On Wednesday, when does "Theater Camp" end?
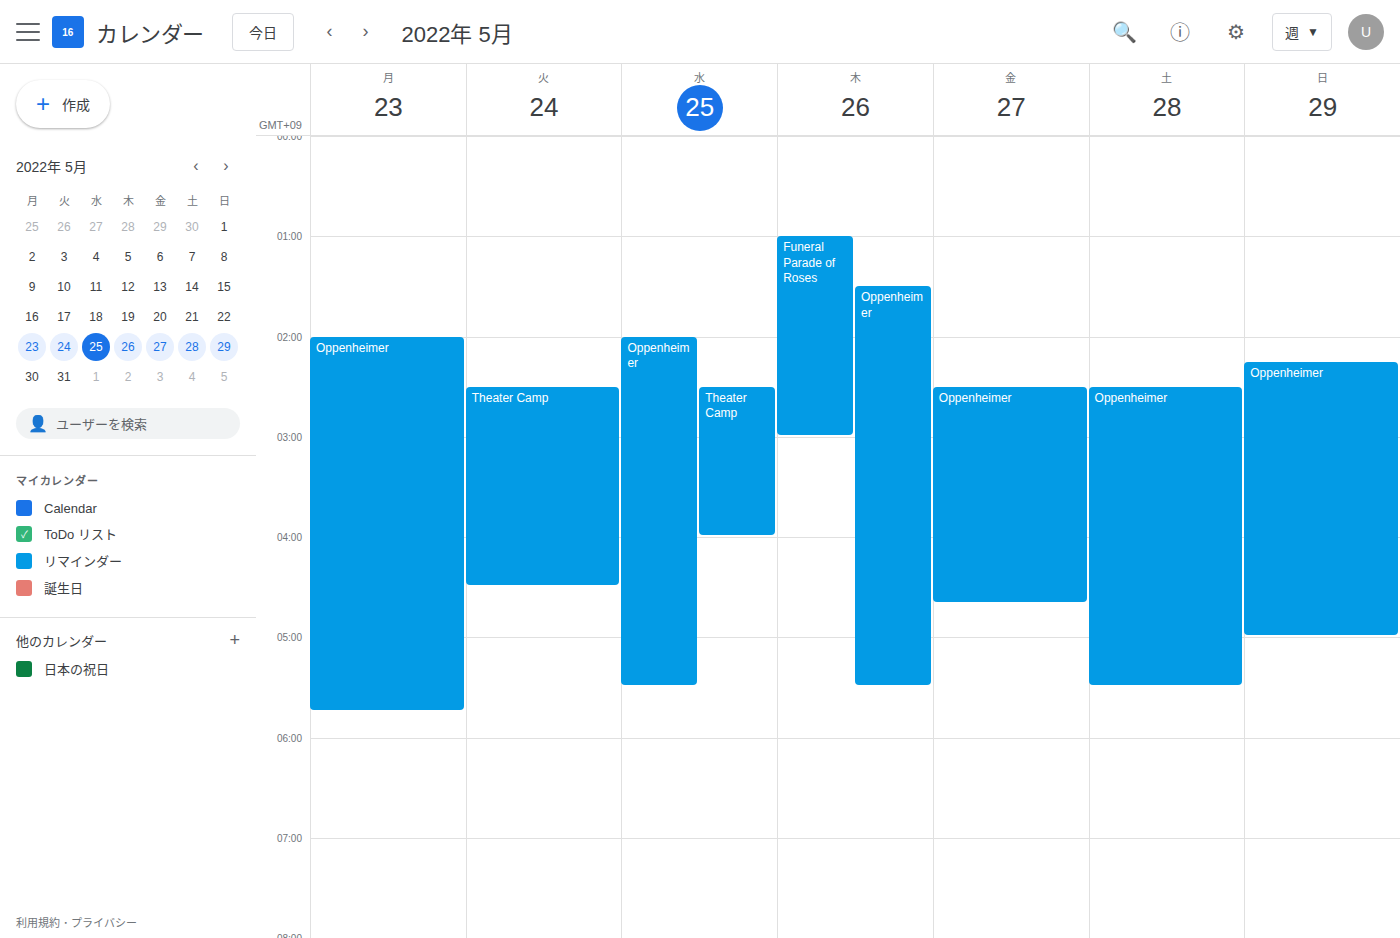
4:00 AM